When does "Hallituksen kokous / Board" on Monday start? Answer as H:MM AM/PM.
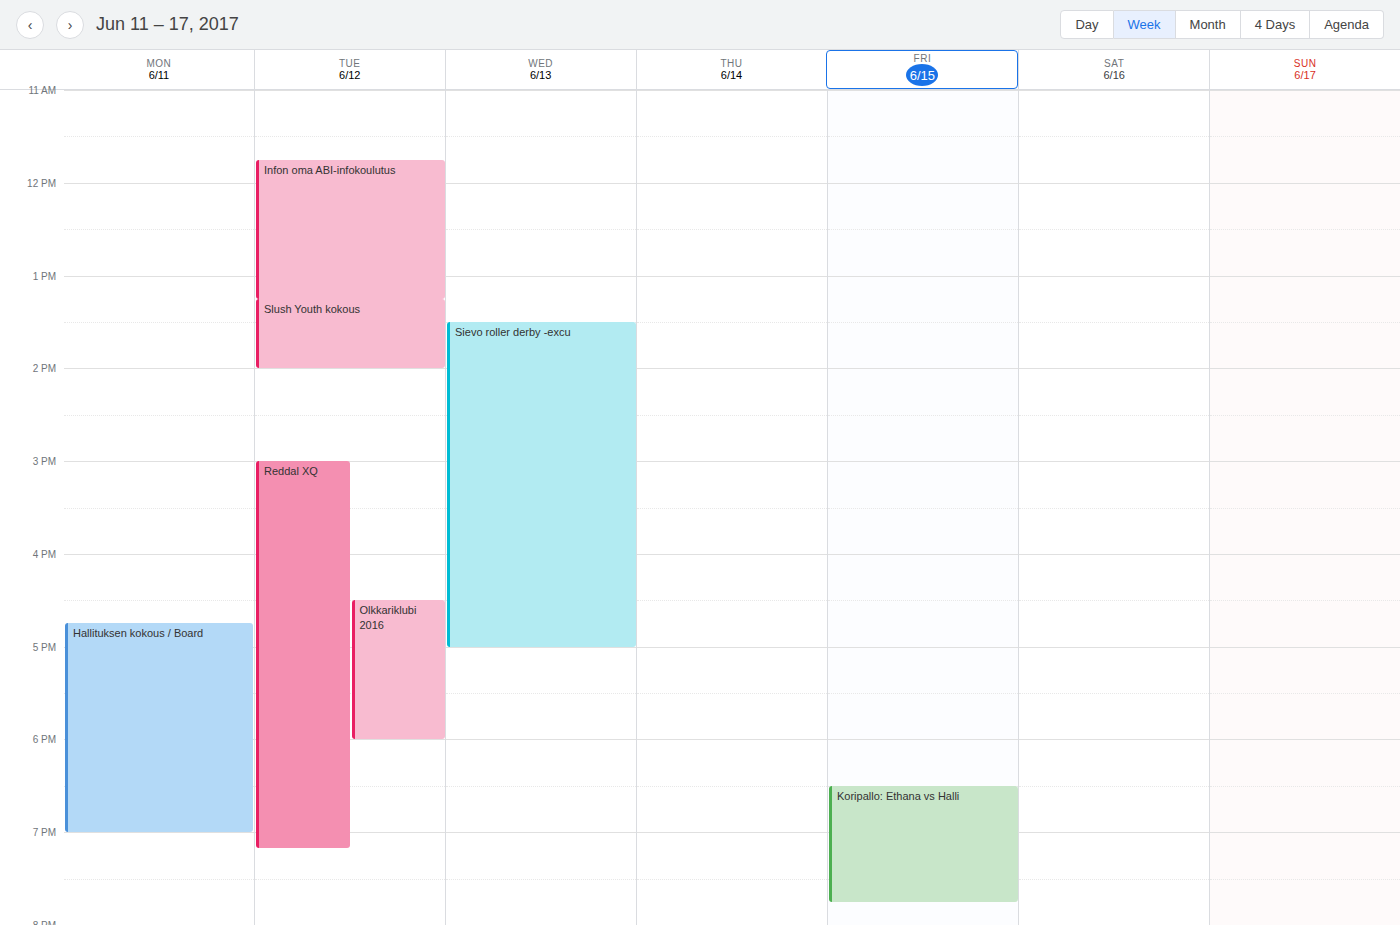
4:45 PM